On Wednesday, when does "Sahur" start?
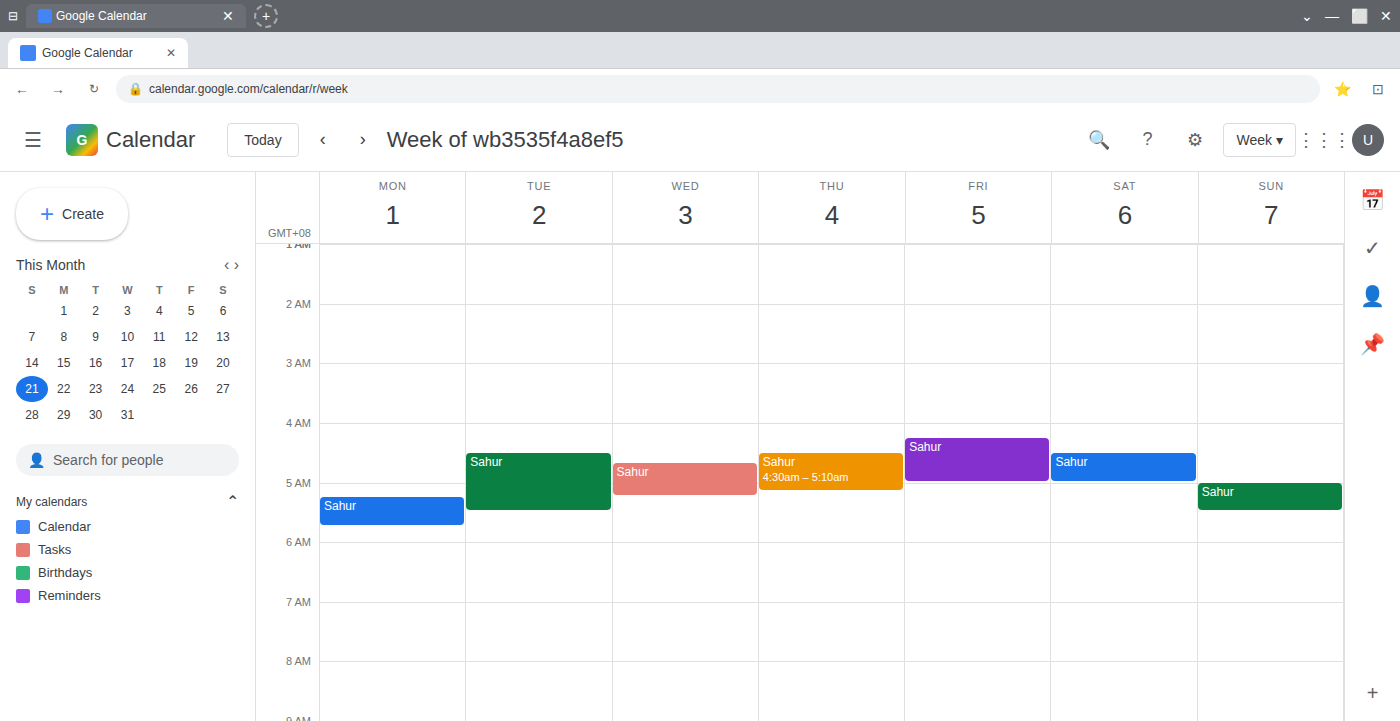
4:40 AM